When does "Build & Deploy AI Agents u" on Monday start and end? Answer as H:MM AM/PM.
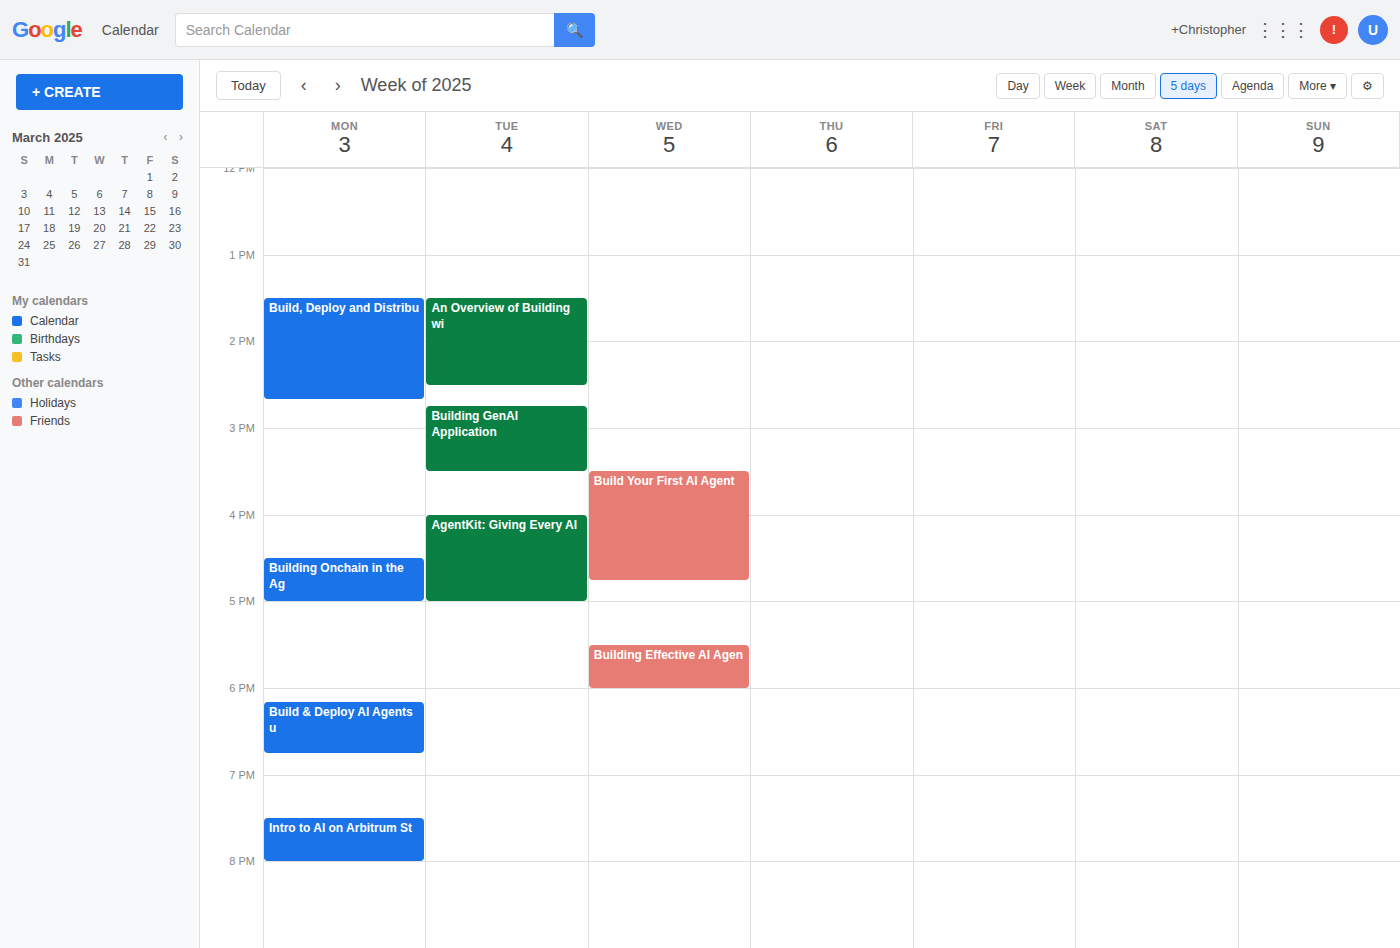
6:10 PM to 6:45 PM